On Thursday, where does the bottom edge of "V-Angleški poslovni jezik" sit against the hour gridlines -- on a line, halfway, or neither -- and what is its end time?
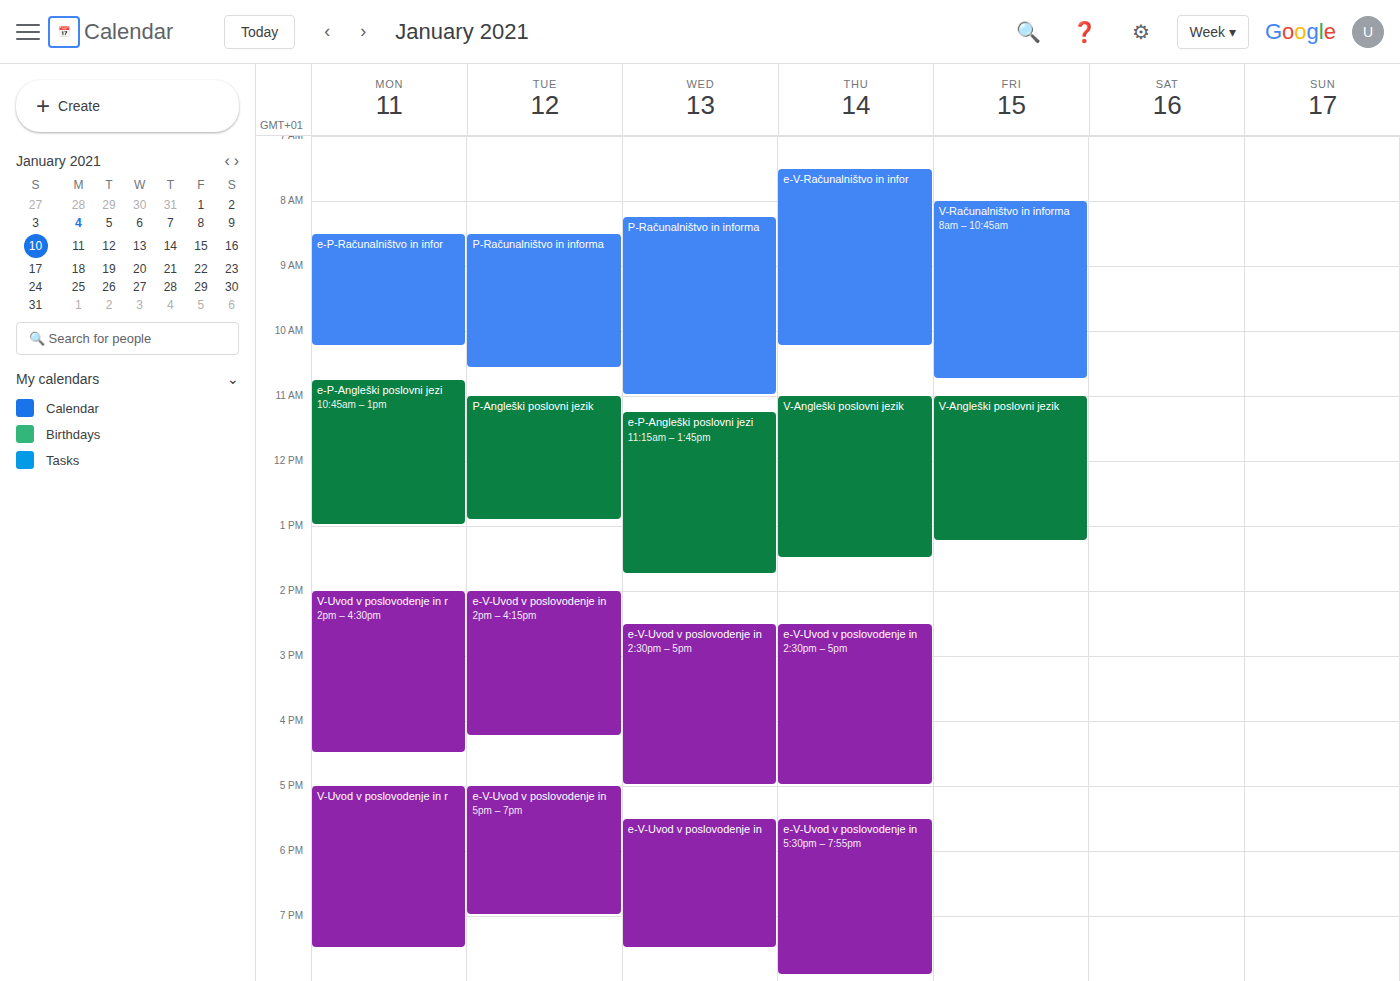
1:30 PM -- halfway between the 1 PM and 2 PM lines.